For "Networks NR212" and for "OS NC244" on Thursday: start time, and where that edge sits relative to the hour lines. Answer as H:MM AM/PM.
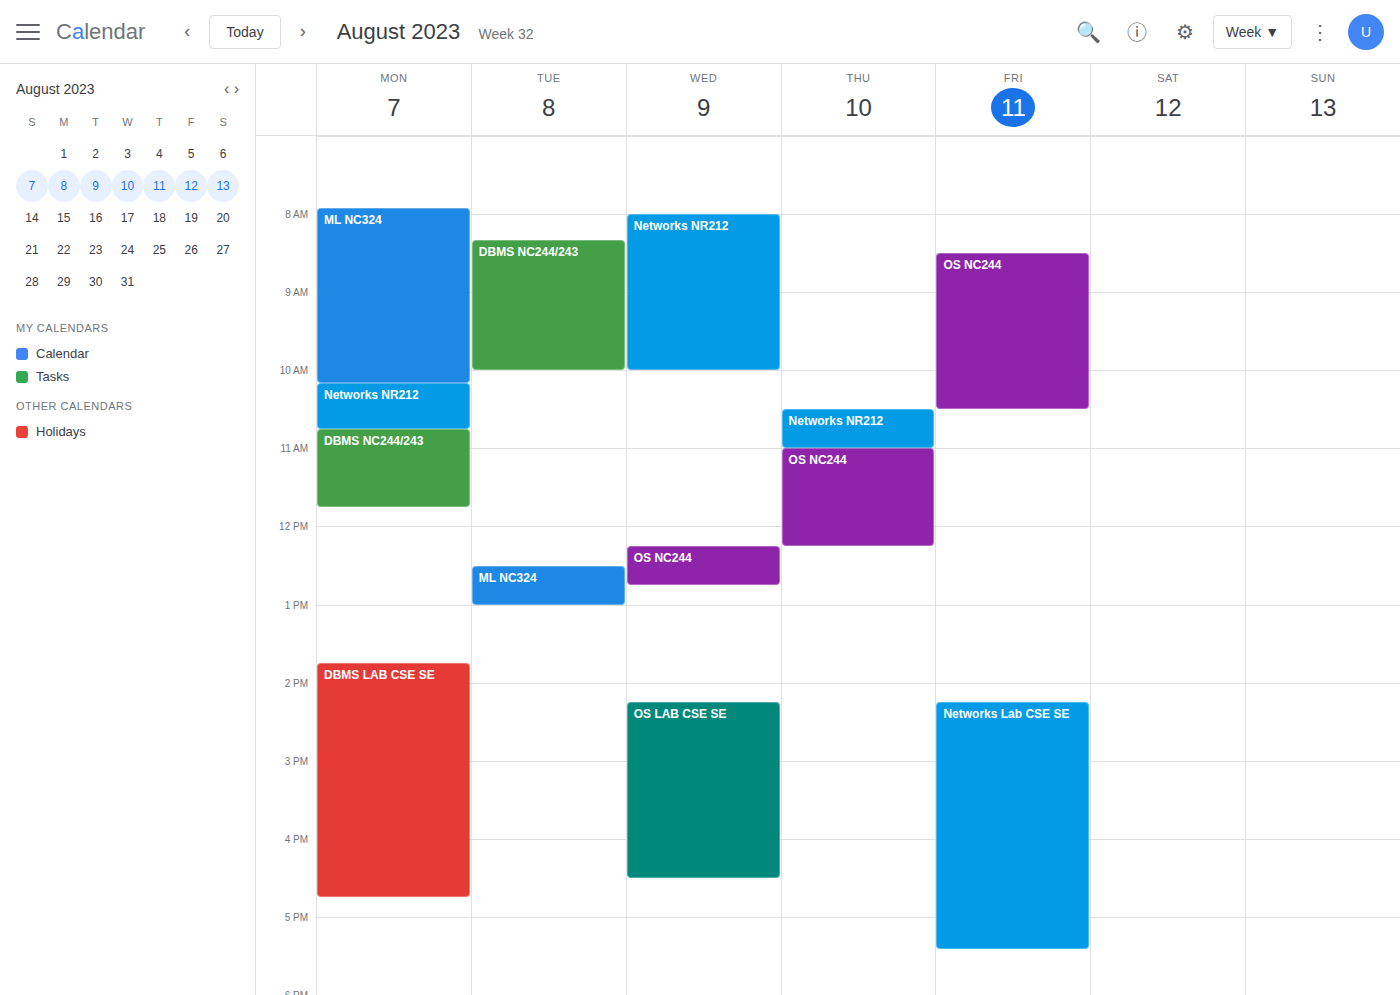
"Networks NR212": 10:30 AM, halfway between the 10 AM and 11 AM lines. "OS NC244": 11:00 AM, exactly on the 11 AM line.